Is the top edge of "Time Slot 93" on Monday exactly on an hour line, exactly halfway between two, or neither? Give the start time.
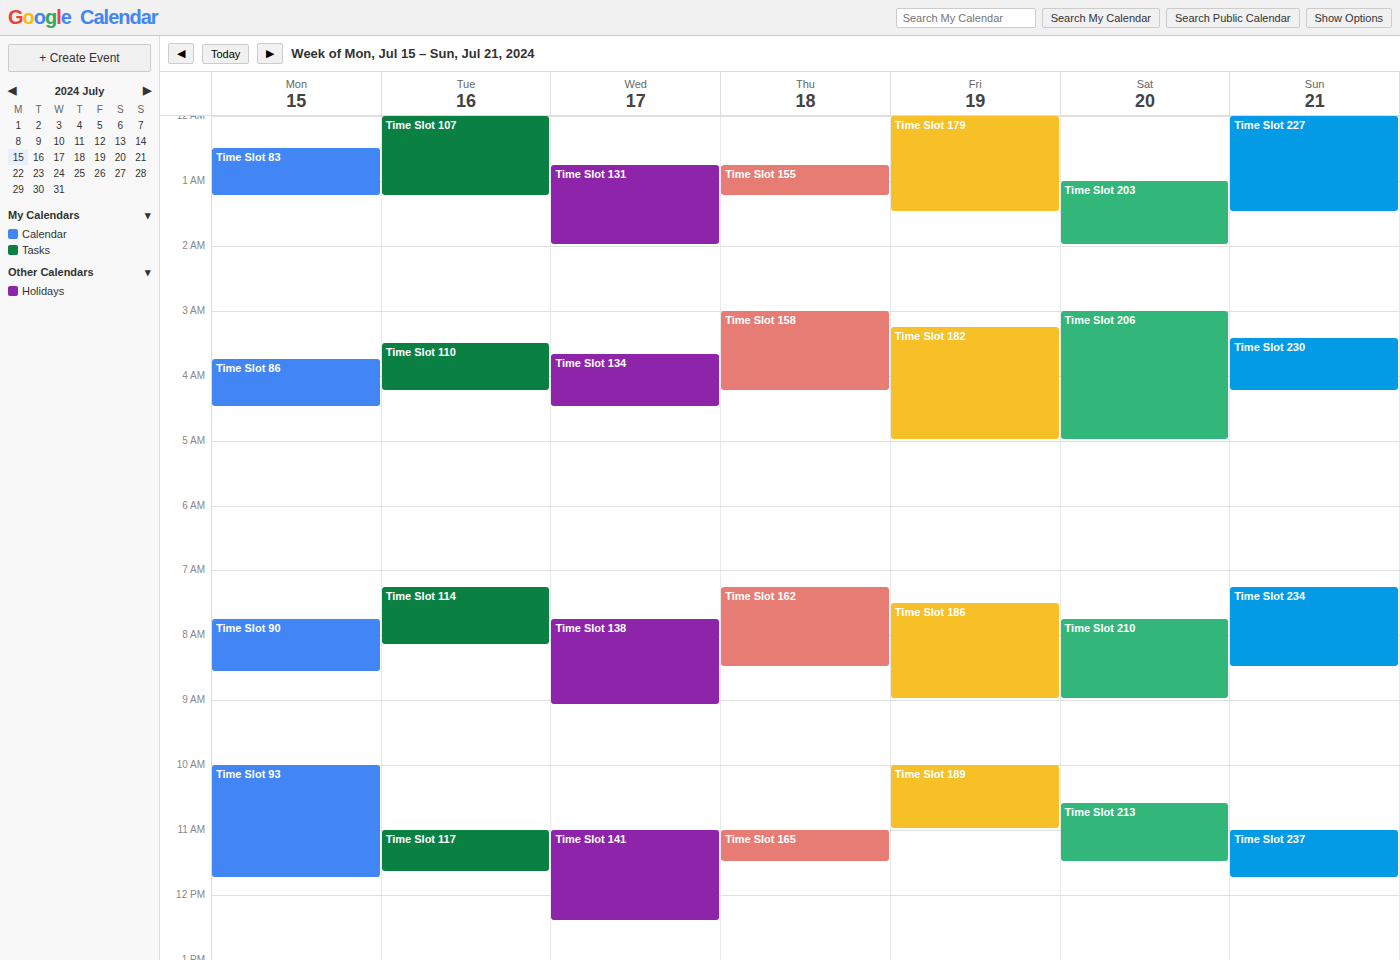
10:00 AM -- exactly on the 10 AM line.